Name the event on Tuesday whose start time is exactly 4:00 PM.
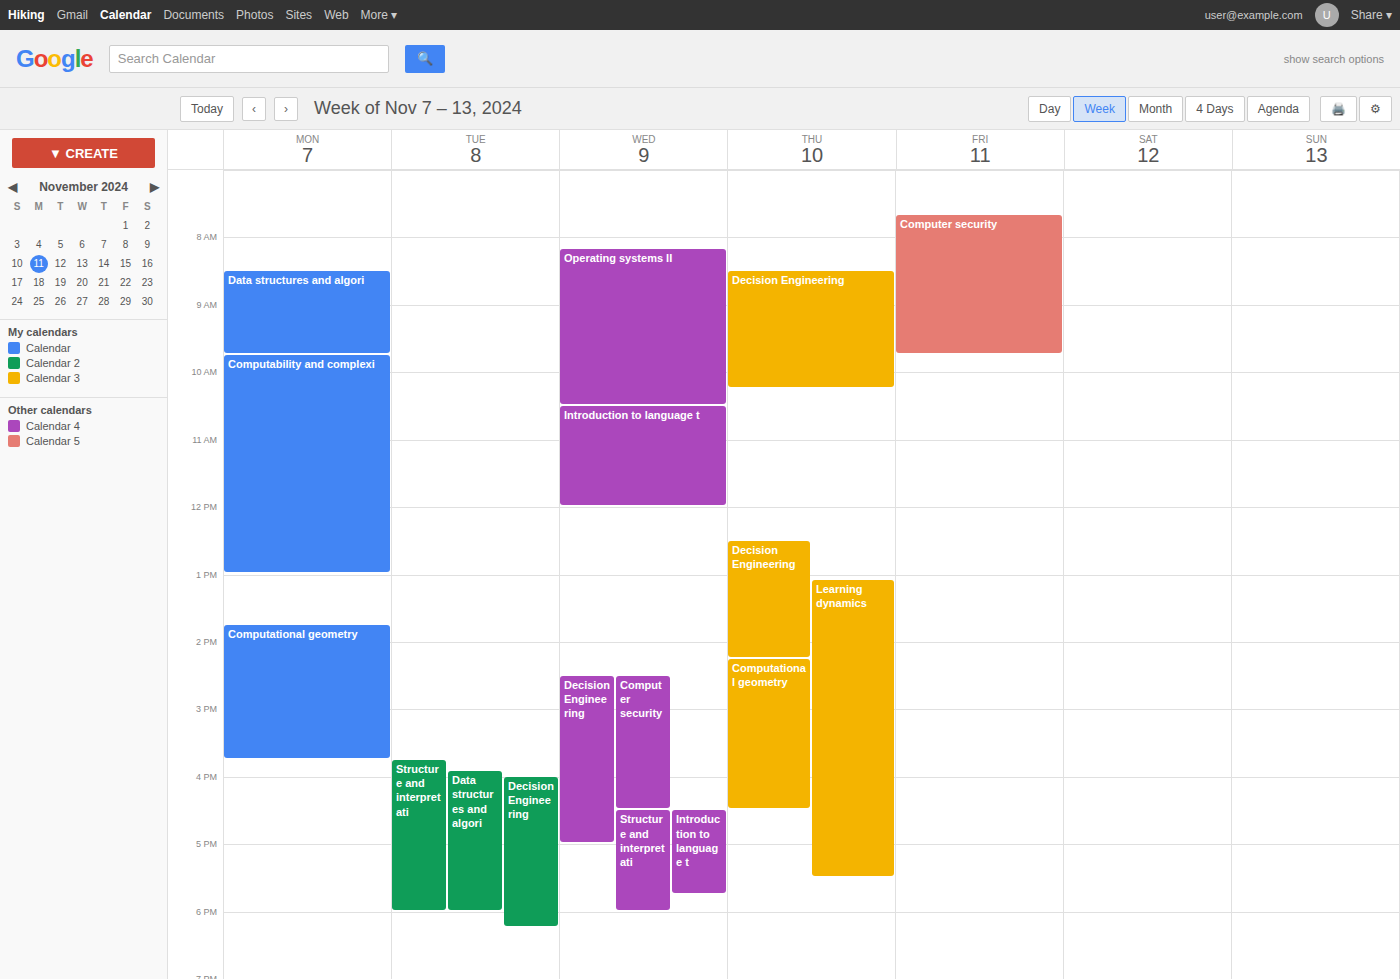
"Decision Engineering"